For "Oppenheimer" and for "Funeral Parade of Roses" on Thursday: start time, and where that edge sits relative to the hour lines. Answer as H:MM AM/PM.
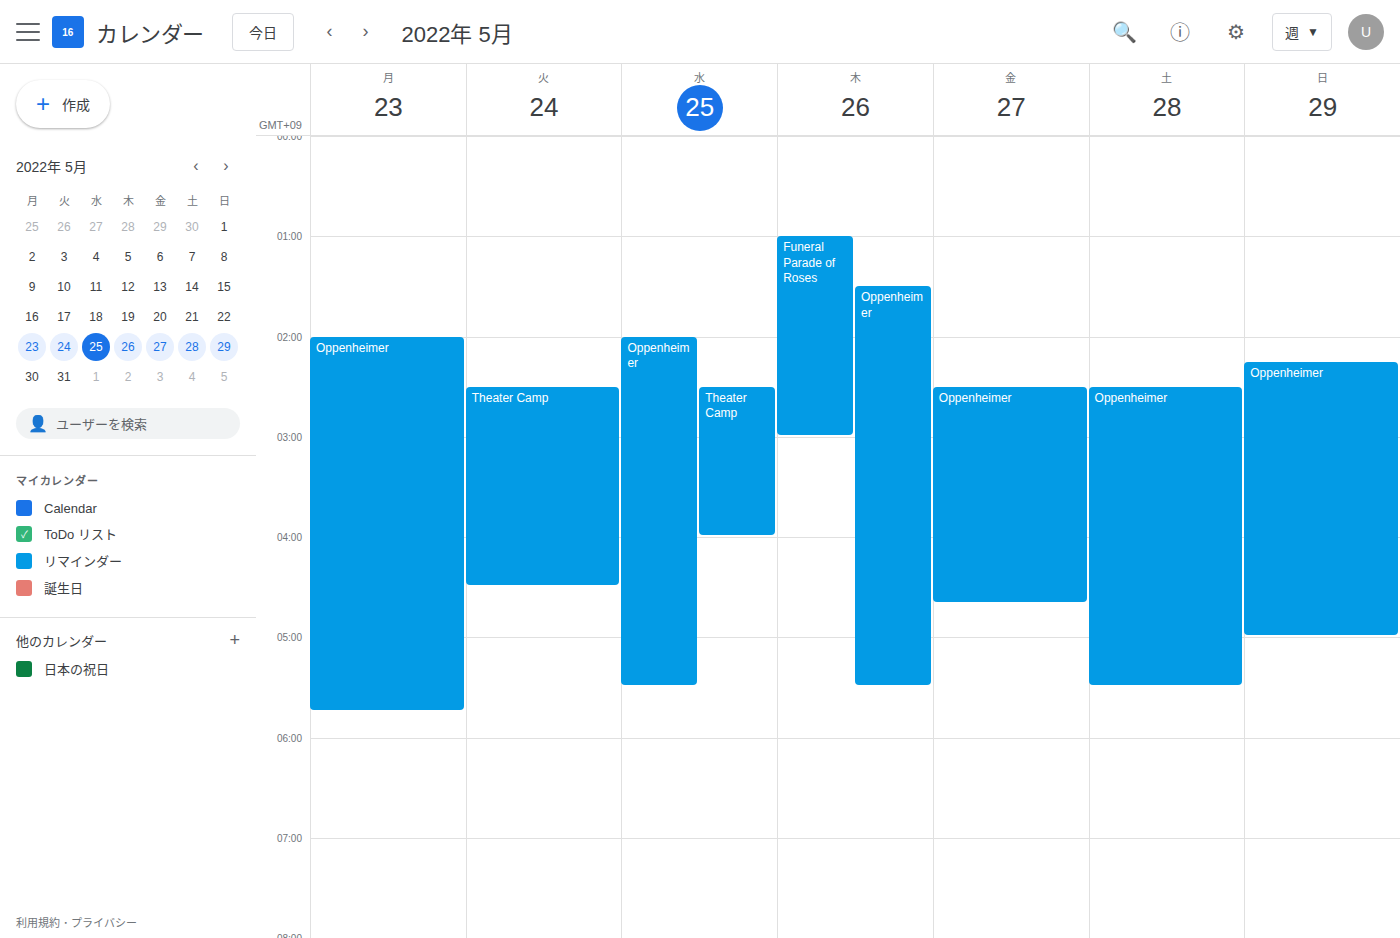
"Oppenheimer": 1:30 AM, halfway between the 1 AM and 2 AM lines. "Funeral Parade of Roses": 1:00 AM, exactly on the 1 AM line.